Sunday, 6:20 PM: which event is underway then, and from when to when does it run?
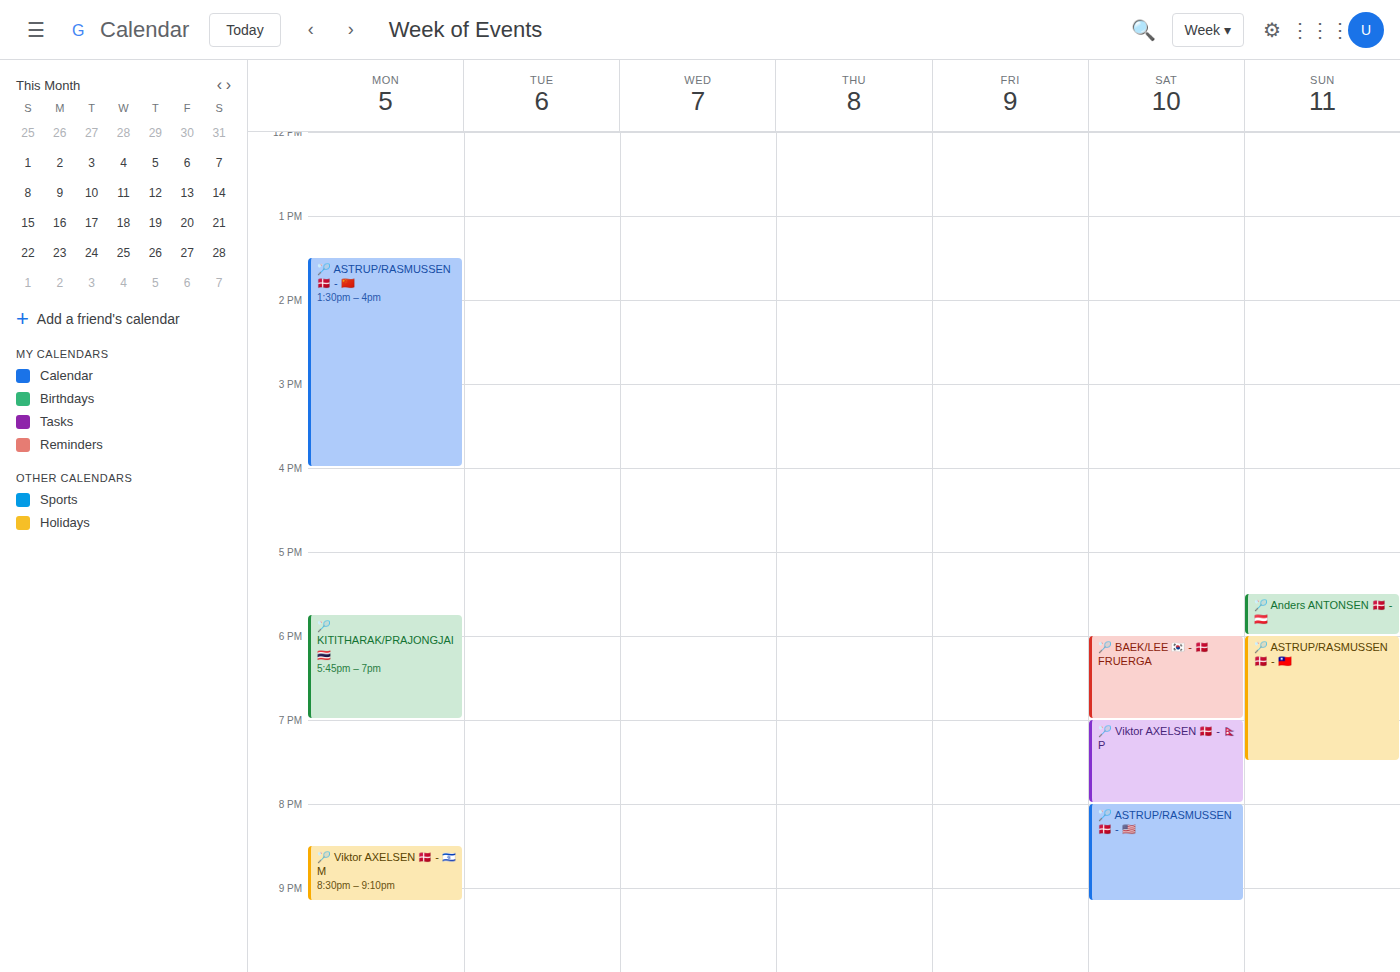
"🏸 ASTRUP/RASMUSSEN 🇩🇰 - 🇹🇼", 6:00 PM to 7:30 PM